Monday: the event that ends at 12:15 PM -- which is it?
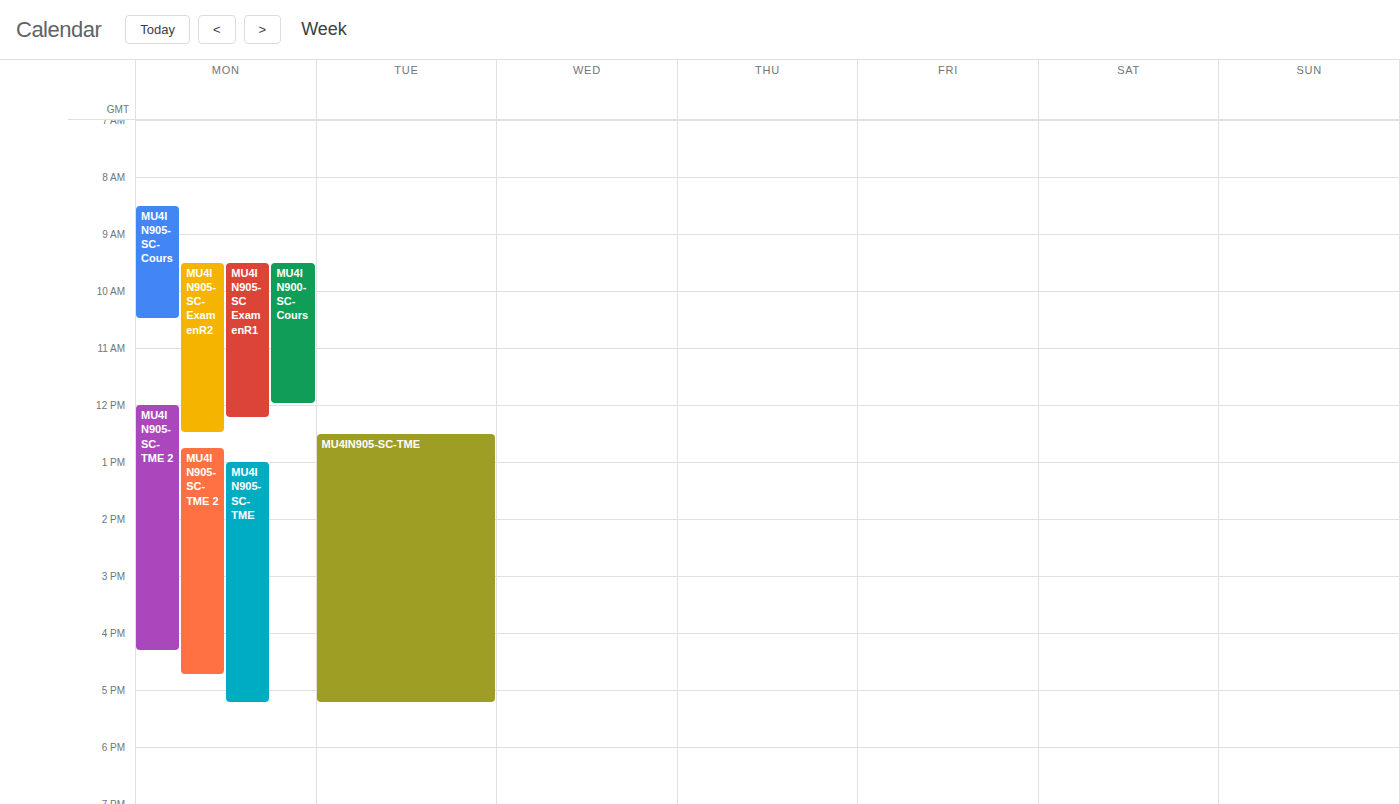
"MU4IN905-SC ExamenR1"